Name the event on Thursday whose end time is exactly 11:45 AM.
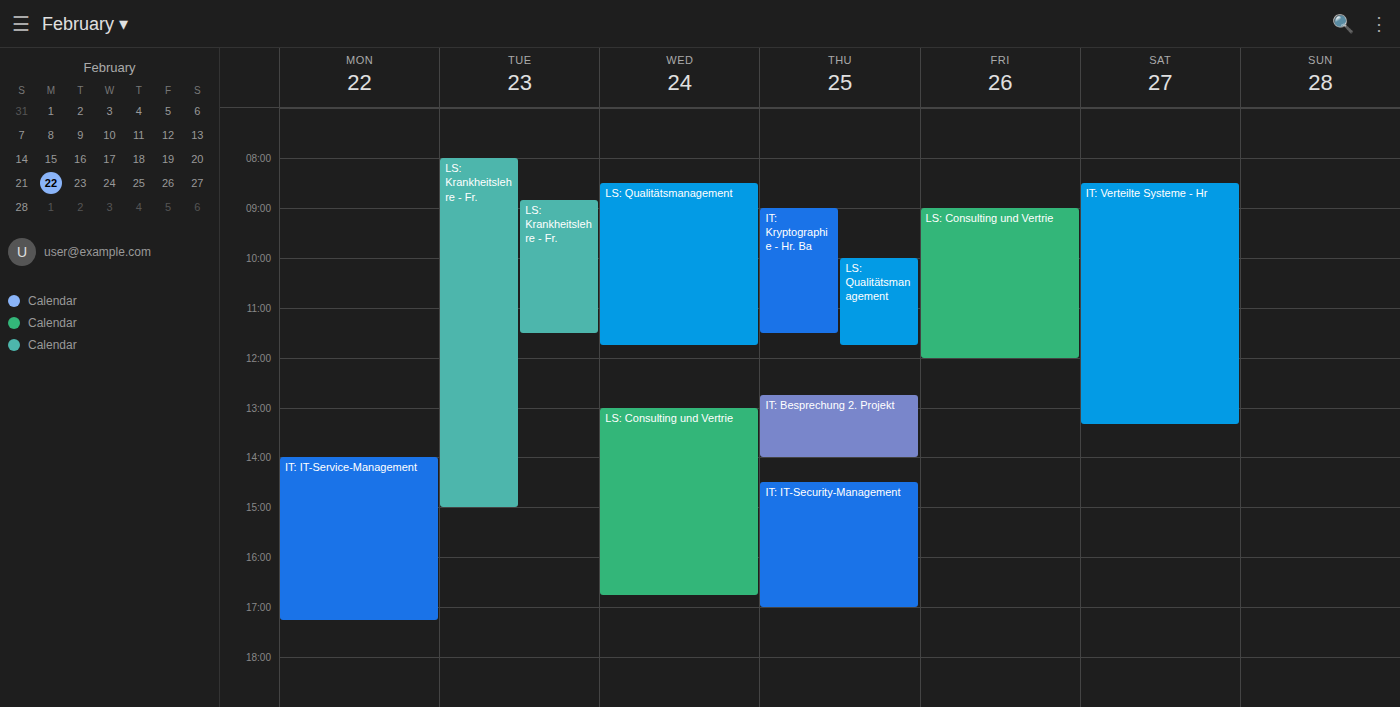
"LS: Qualitätsmanagement"